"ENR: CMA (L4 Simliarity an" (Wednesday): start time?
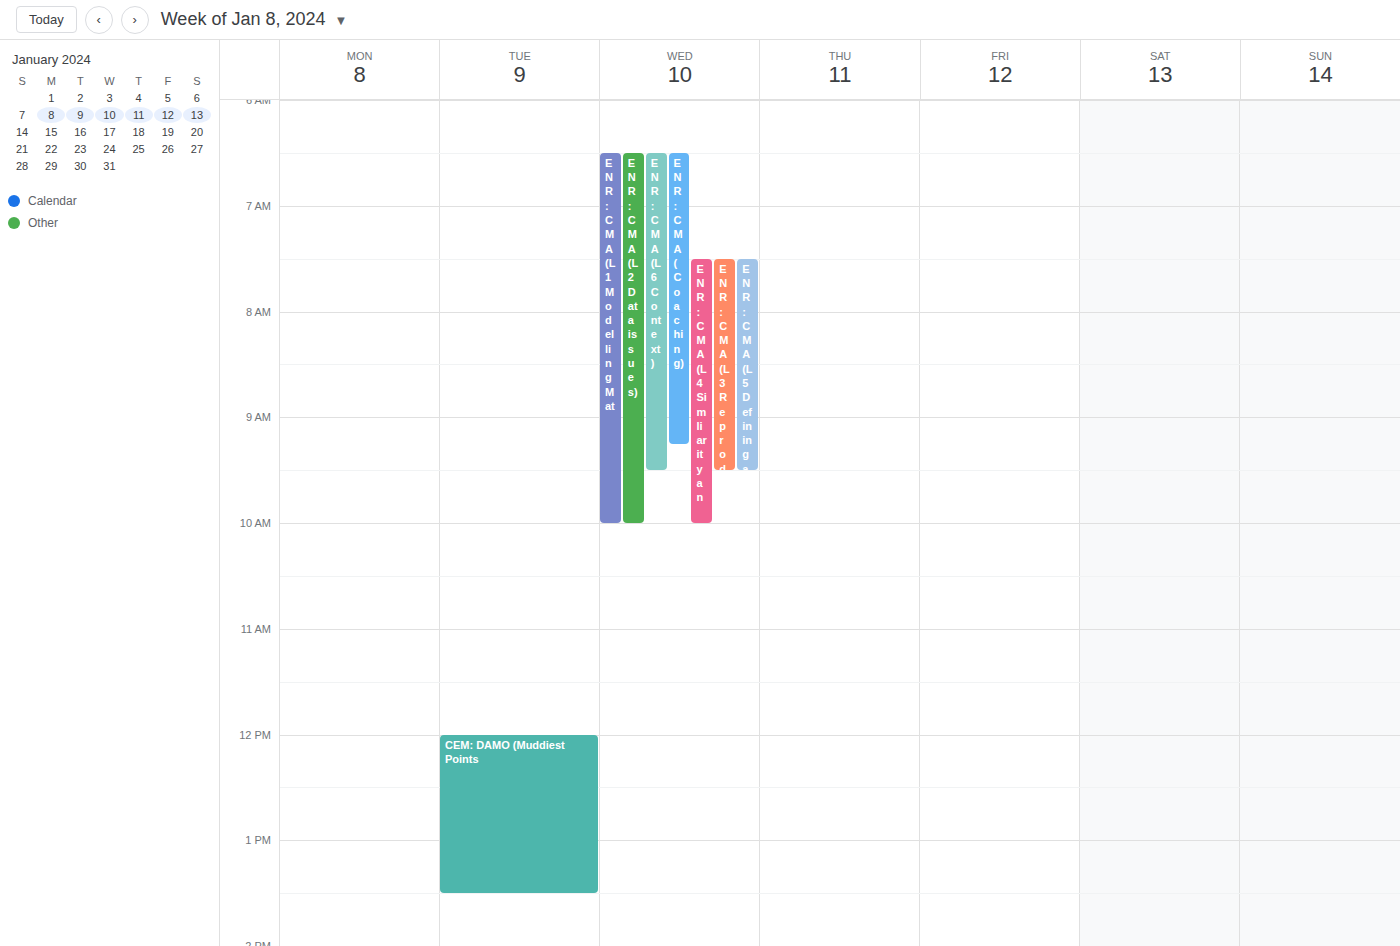
7:30 AM